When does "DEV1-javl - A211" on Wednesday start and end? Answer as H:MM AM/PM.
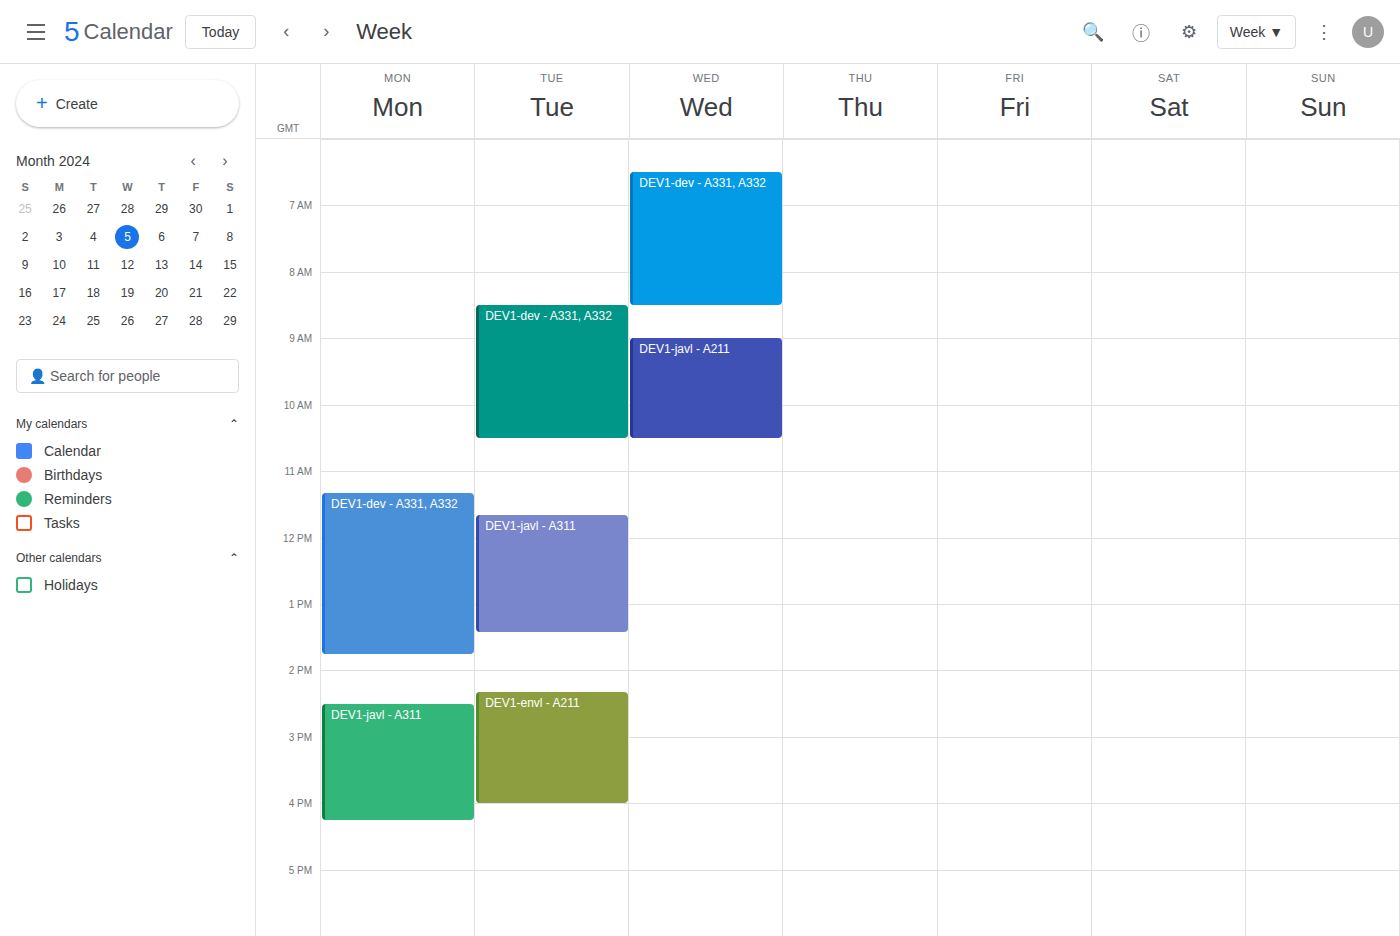
9:00 AM to 10:30 AM